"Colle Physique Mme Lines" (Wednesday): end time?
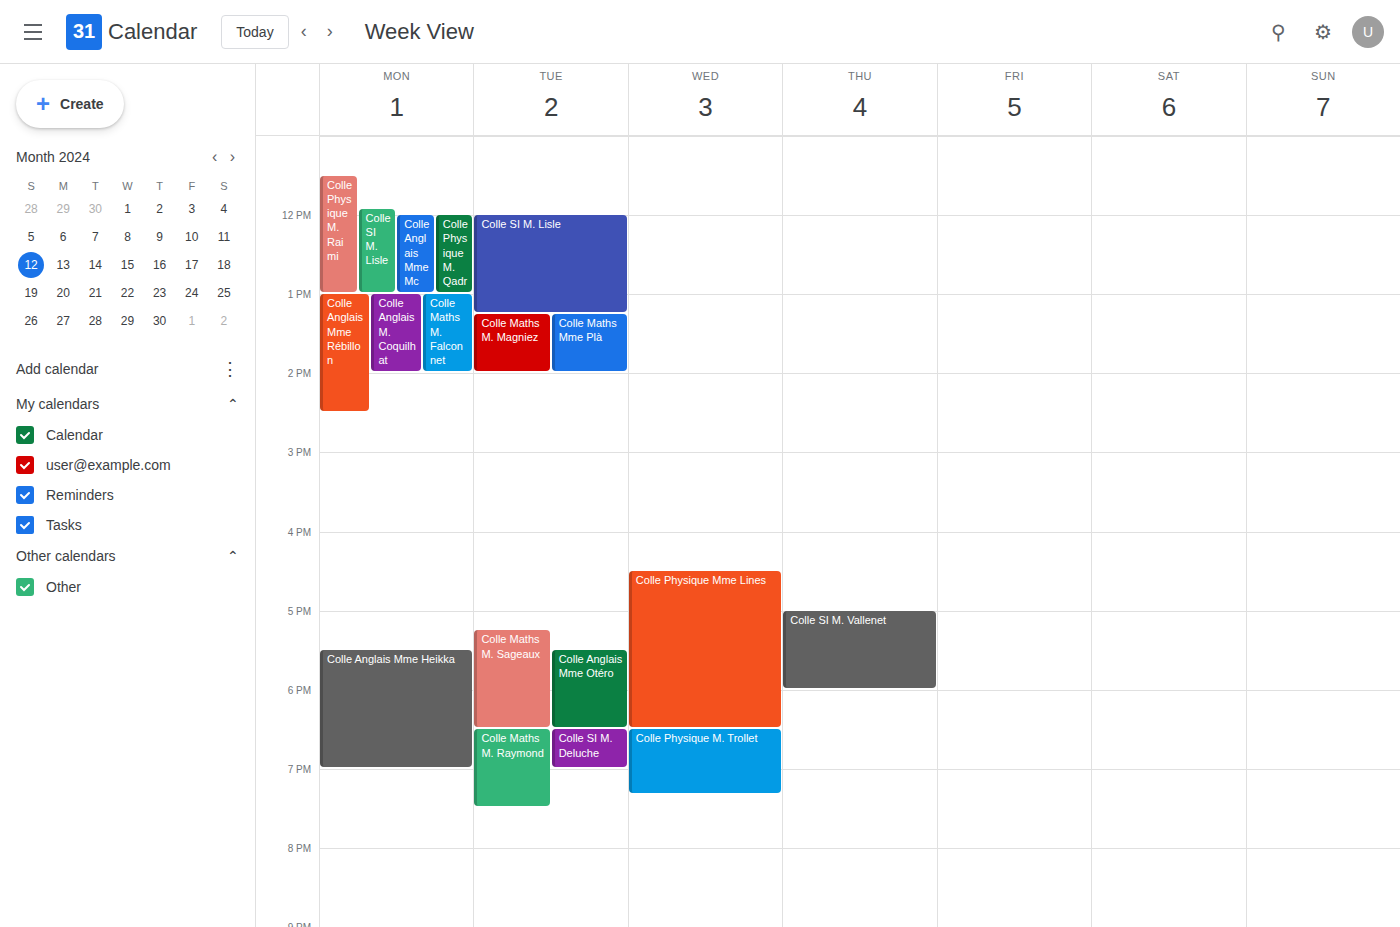
6:30 PM